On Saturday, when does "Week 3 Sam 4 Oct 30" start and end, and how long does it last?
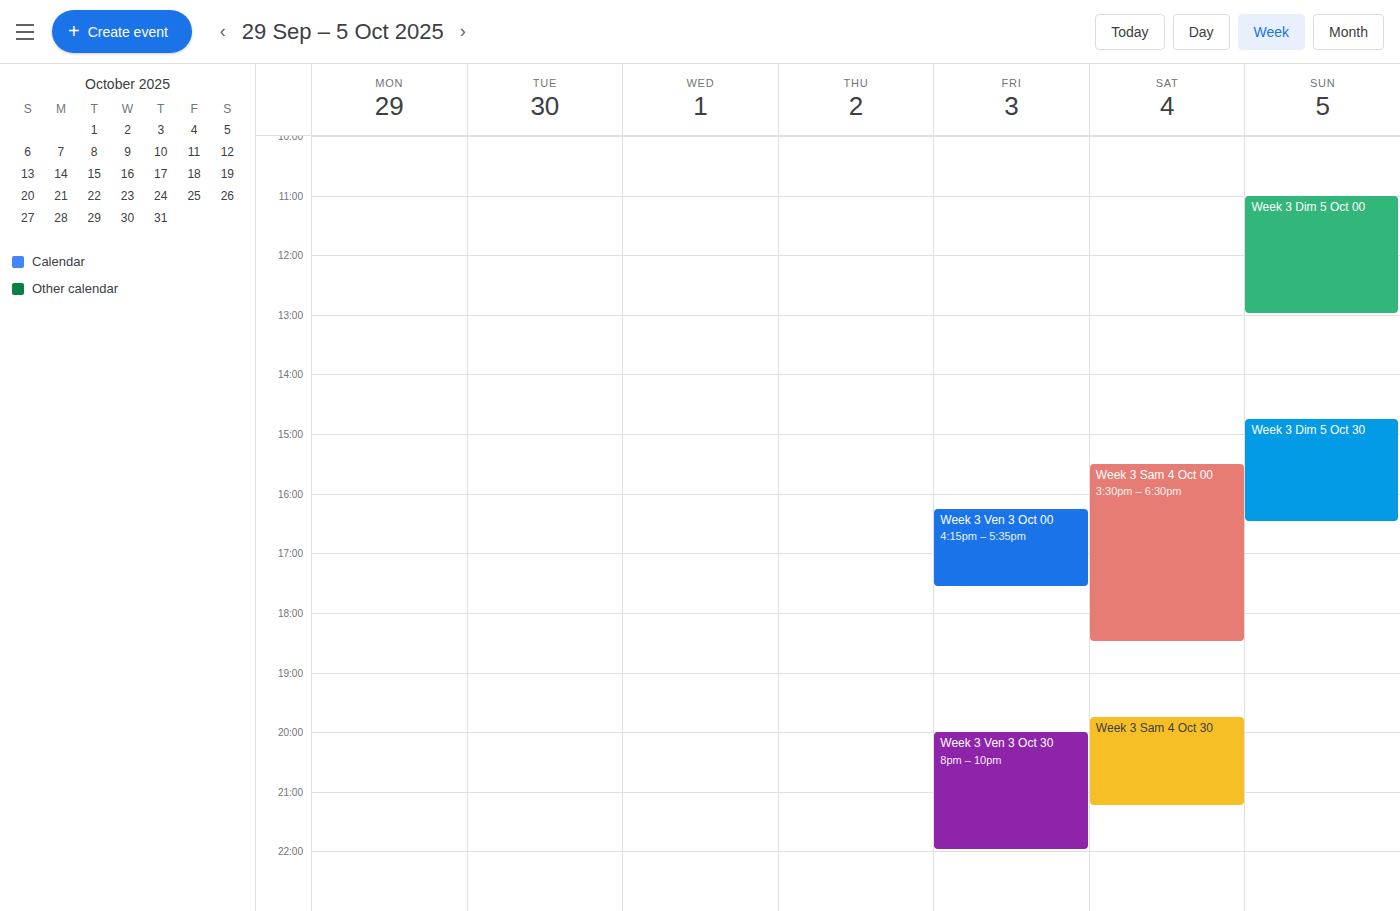
7:45 PM to 9:15 PM, 1 hour 30 minutes